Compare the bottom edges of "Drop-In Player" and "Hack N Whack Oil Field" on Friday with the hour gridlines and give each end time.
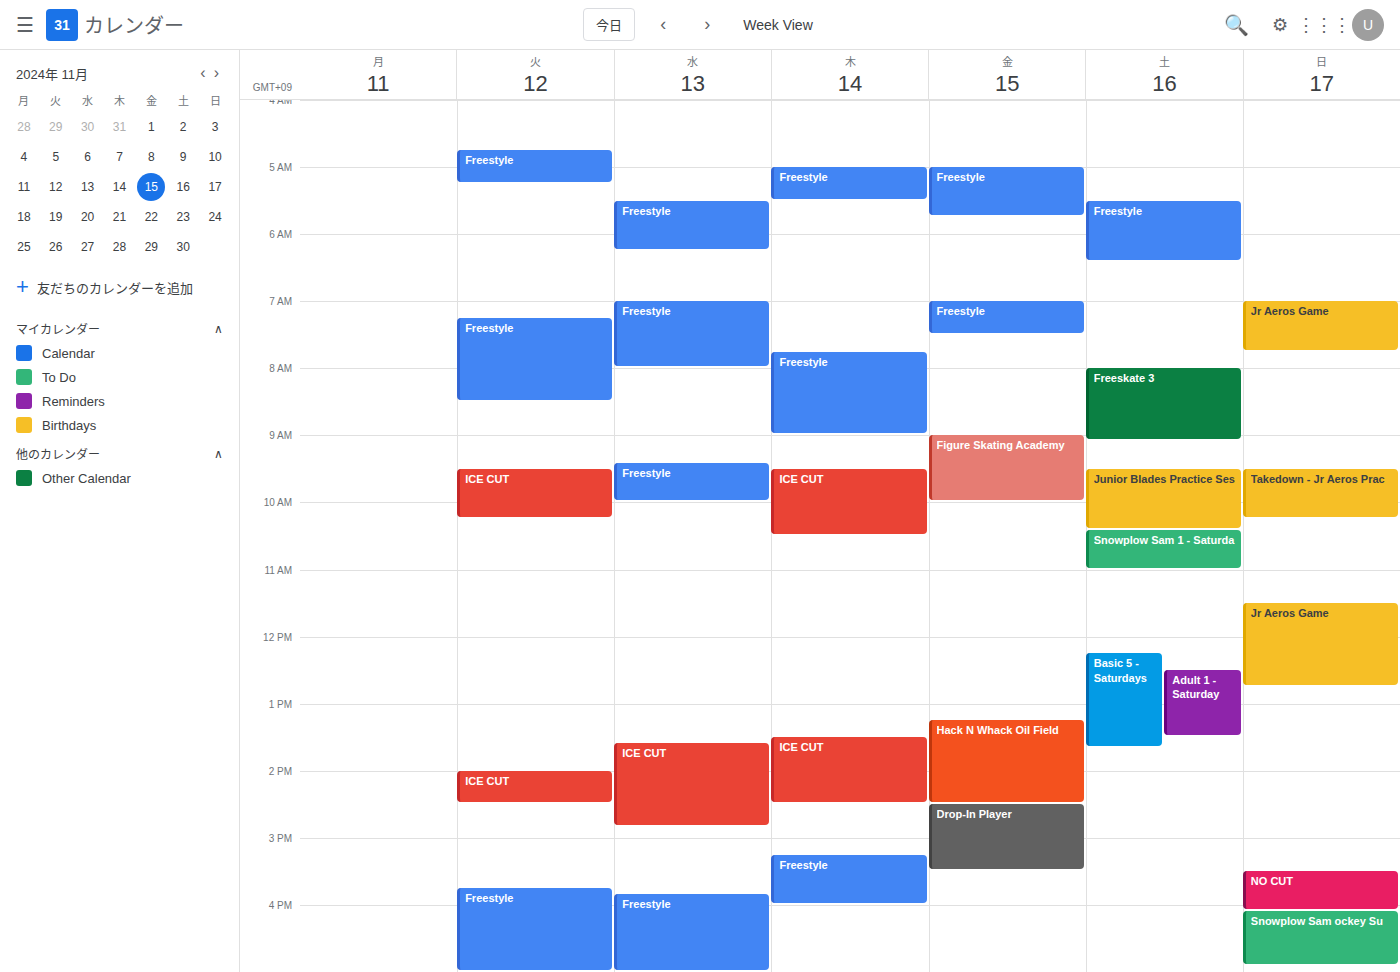
"Drop-In Player": 15:30, halfway between the 15:00 and 16:00 lines. "Hack N Whack Oil Field": 14:30, halfway between the 14:00 and 15:00 lines.